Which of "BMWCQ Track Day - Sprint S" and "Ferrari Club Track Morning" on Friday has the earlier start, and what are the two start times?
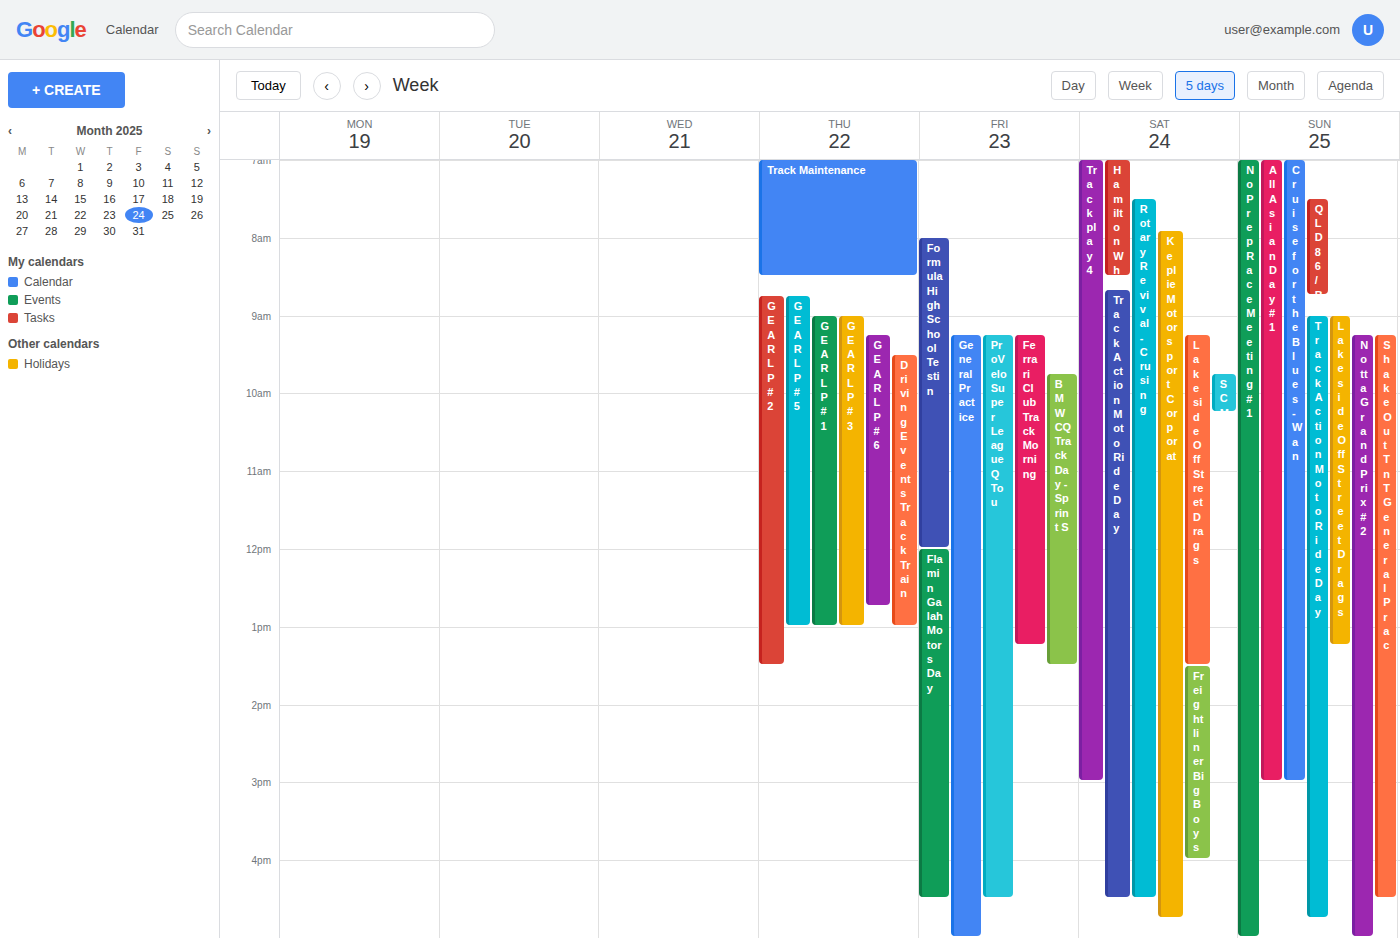
"Ferrari Club Track Morning" 9:15 AM; "BMWCQ Track Day - Sprint S" 9:45 AM.